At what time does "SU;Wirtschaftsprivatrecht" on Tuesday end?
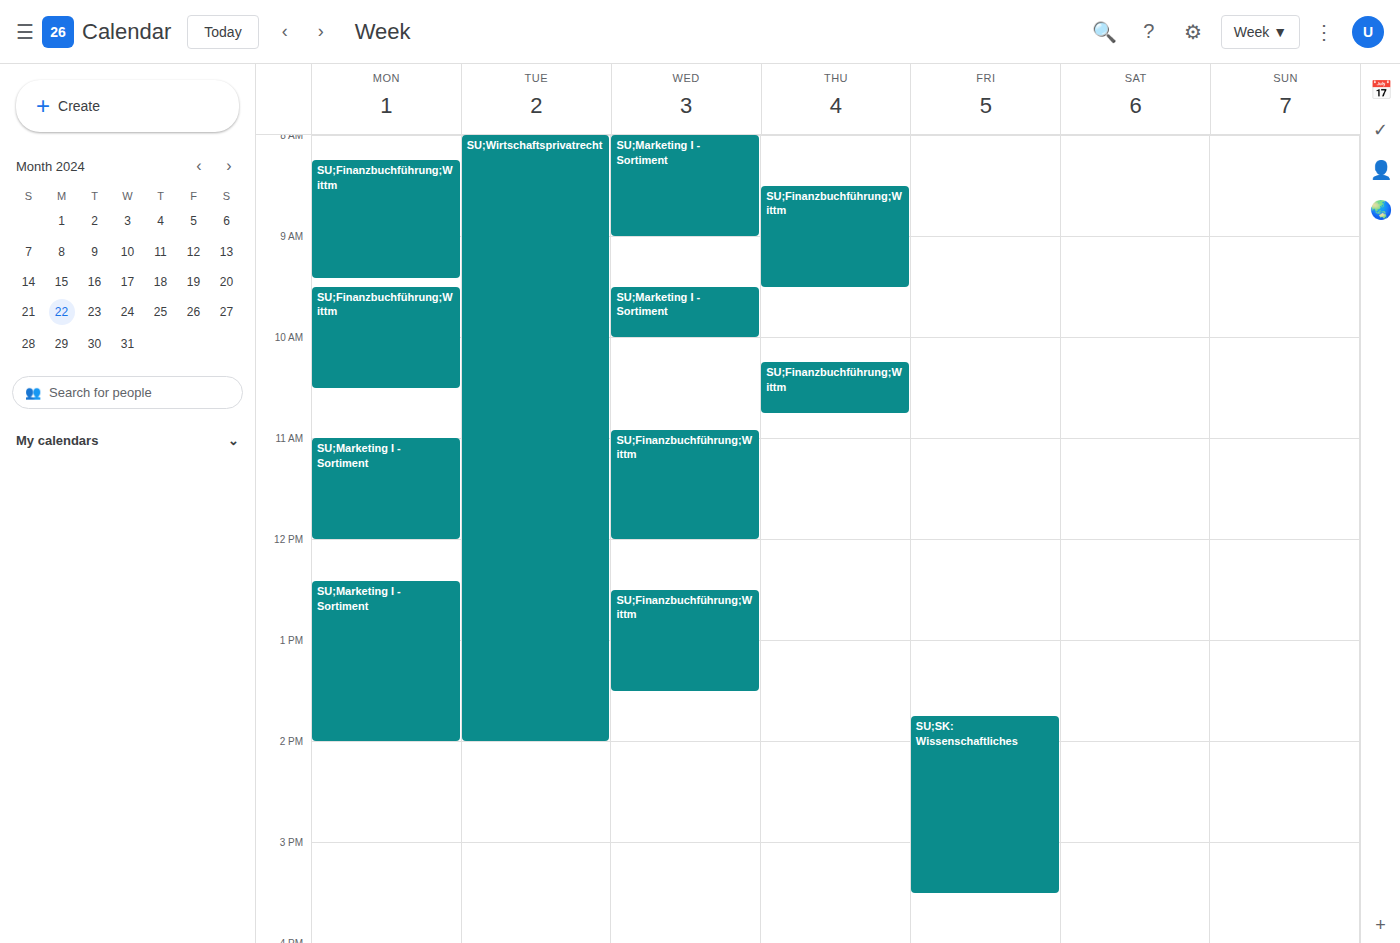
2:00 PM